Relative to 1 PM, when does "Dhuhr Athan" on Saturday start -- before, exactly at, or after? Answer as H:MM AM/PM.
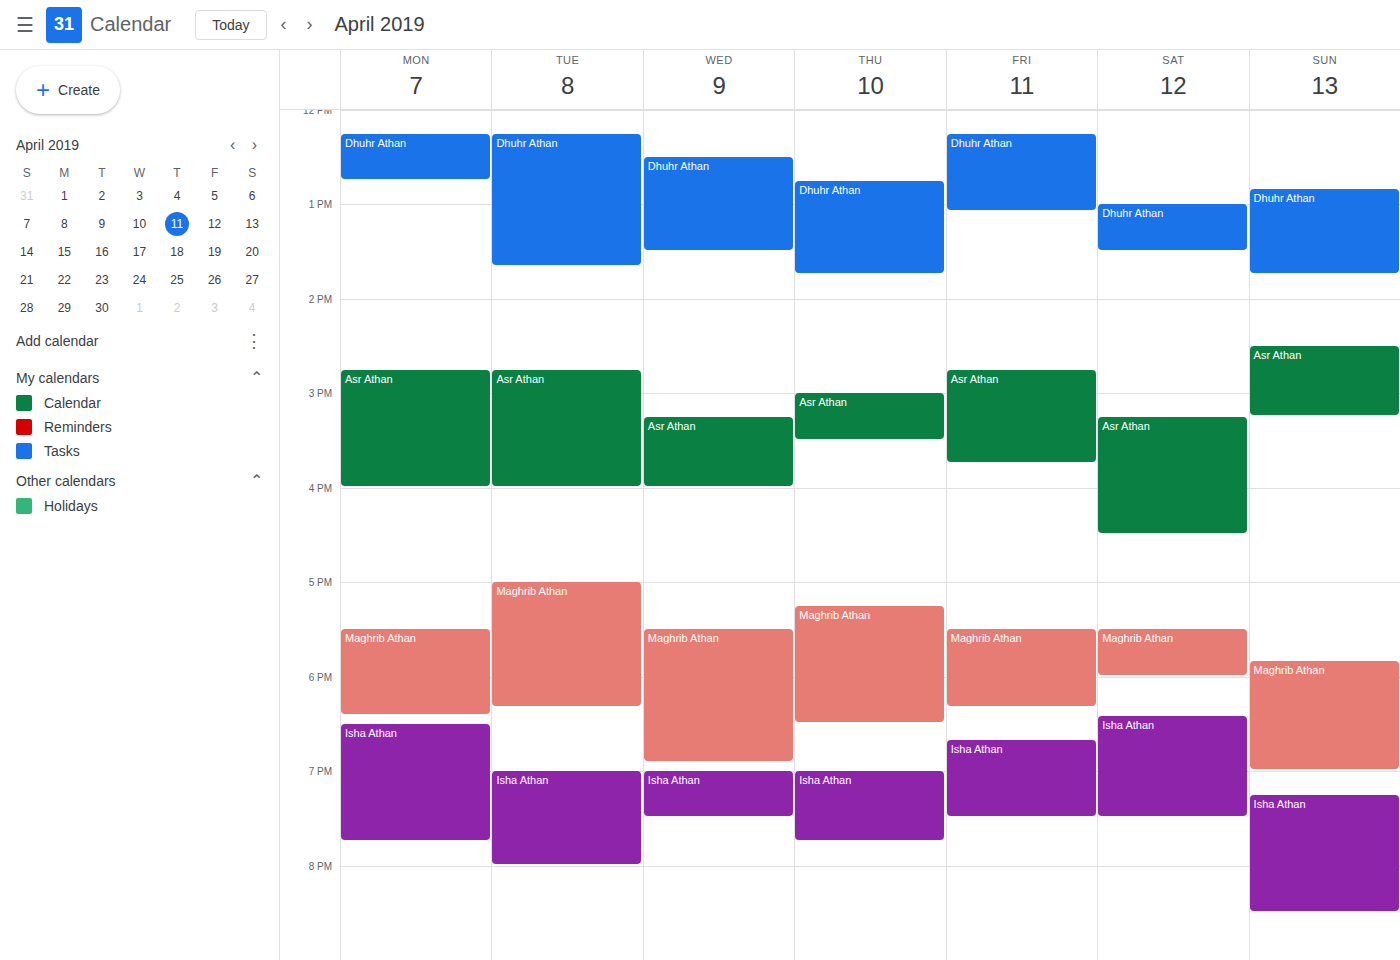
1:00 PM -- exactly at 1 PM, on the 1 PM line.